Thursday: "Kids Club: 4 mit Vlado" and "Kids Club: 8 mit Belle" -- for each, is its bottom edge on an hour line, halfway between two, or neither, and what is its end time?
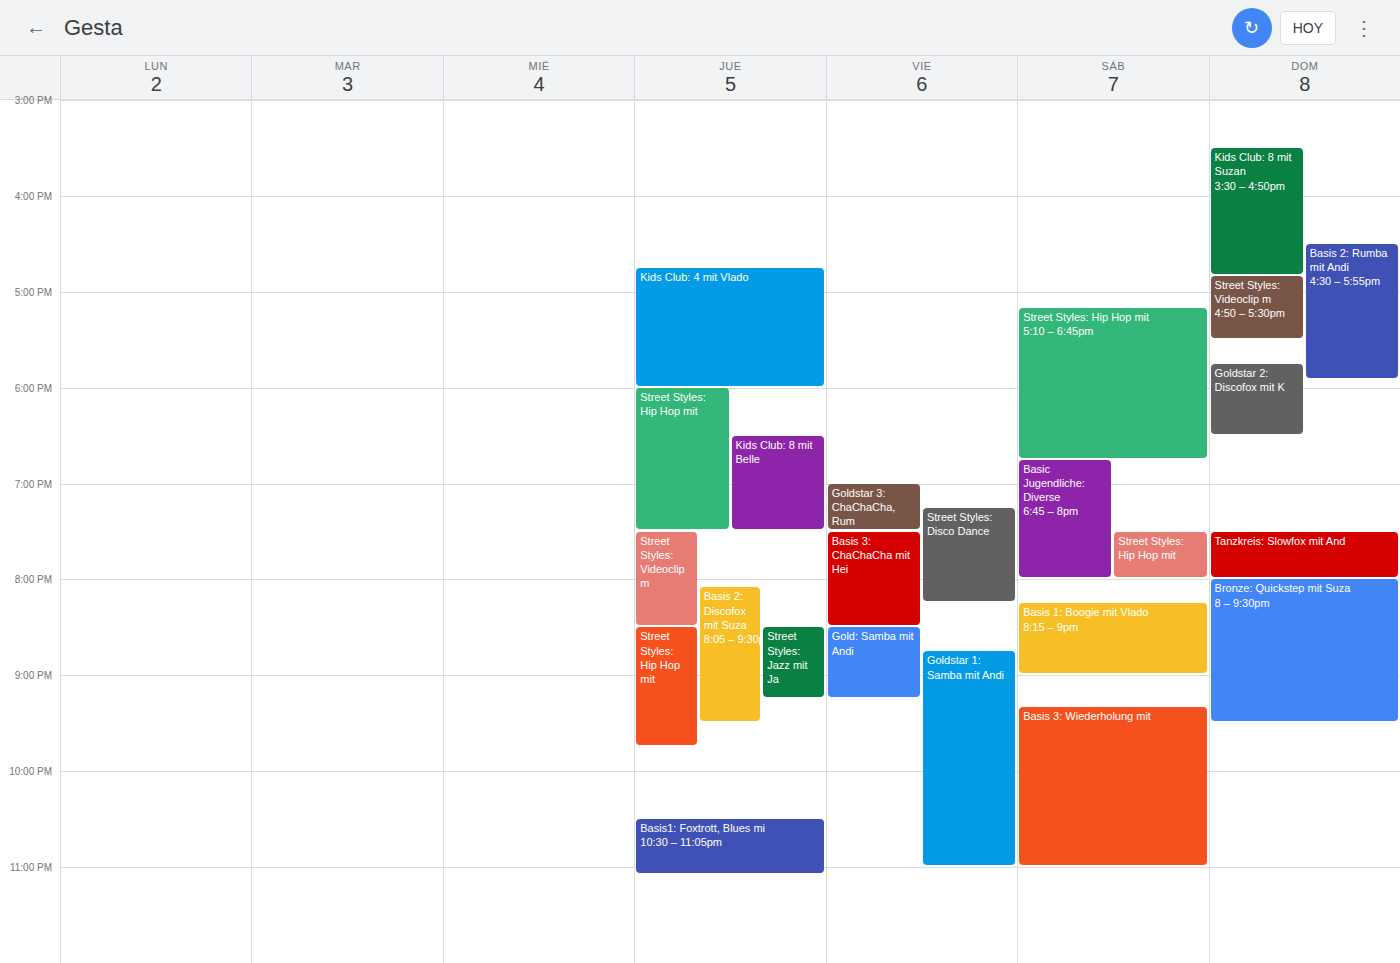
"Kids Club: 4 mit Vlado": 18:00, exactly on the 18:00 line. "Kids Club: 8 mit Belle": 19:30, halfway between the 19:00 and 20:00 lines.